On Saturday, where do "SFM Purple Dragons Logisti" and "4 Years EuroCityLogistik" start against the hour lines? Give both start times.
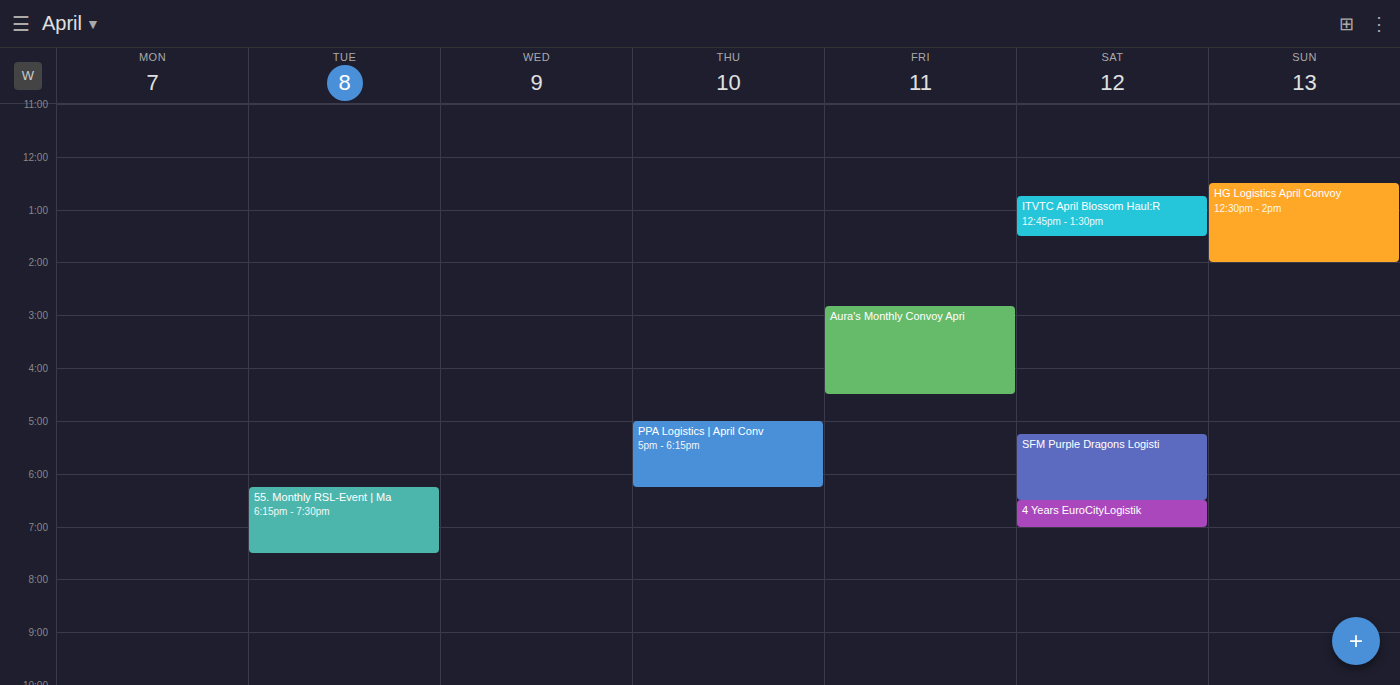
"SFM Purple Dragons Logisti": 5:15 PM, neither: a quarter of the way from the 5 PM line to the 6 PM line. "4 Years EuroCityLogistik": 6:30 PM, halfway between the 6 PM and 7 PM lines.